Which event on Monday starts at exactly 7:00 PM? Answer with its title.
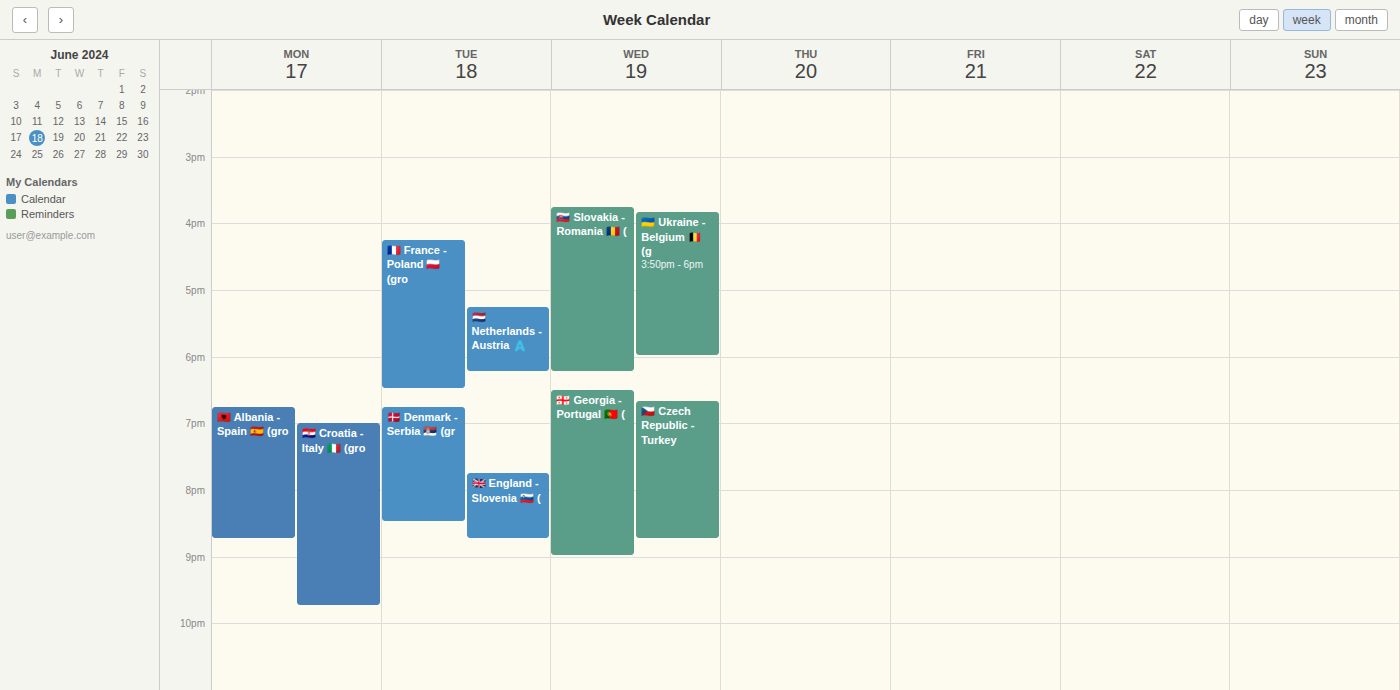
"🇭🇷 Croatia - Italy 🇮🇹 (gro"